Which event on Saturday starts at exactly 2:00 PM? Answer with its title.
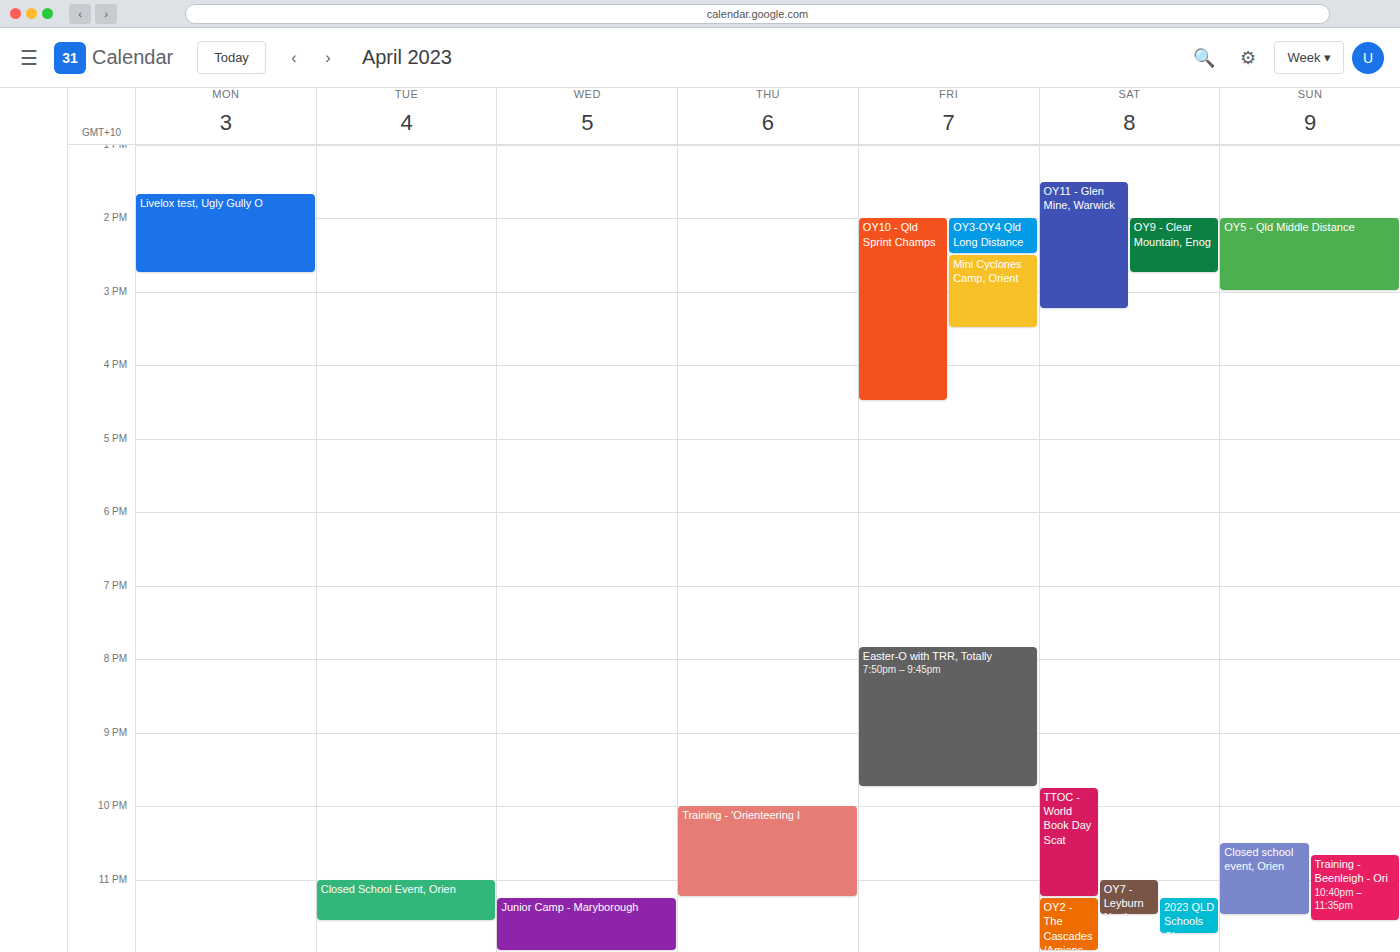
"OY9 - Clear Mountain, Enog"